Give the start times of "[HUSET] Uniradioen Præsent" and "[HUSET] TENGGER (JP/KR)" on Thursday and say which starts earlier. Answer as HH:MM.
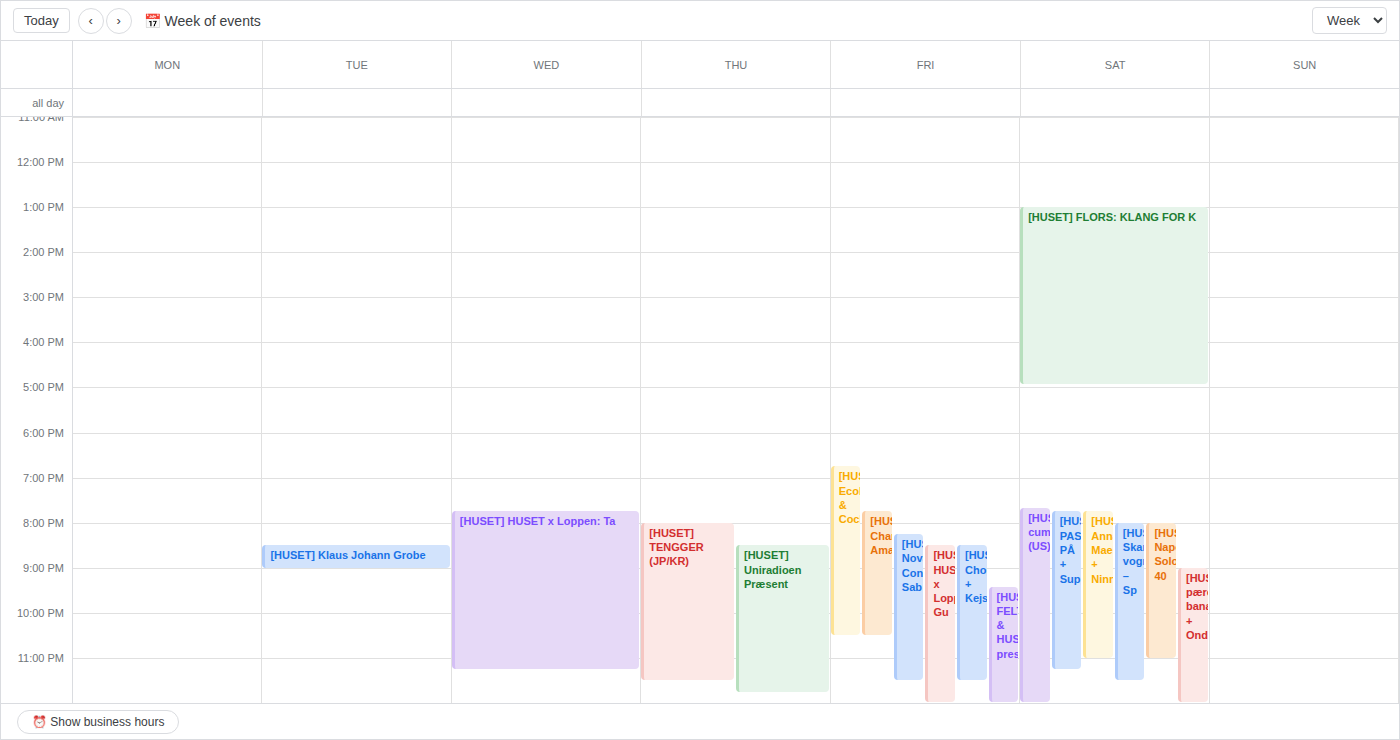
"[HUSET] TENGGER (JP/KR)" 20:00; "[HUSET] Uniradioen Præsent" 20:30.